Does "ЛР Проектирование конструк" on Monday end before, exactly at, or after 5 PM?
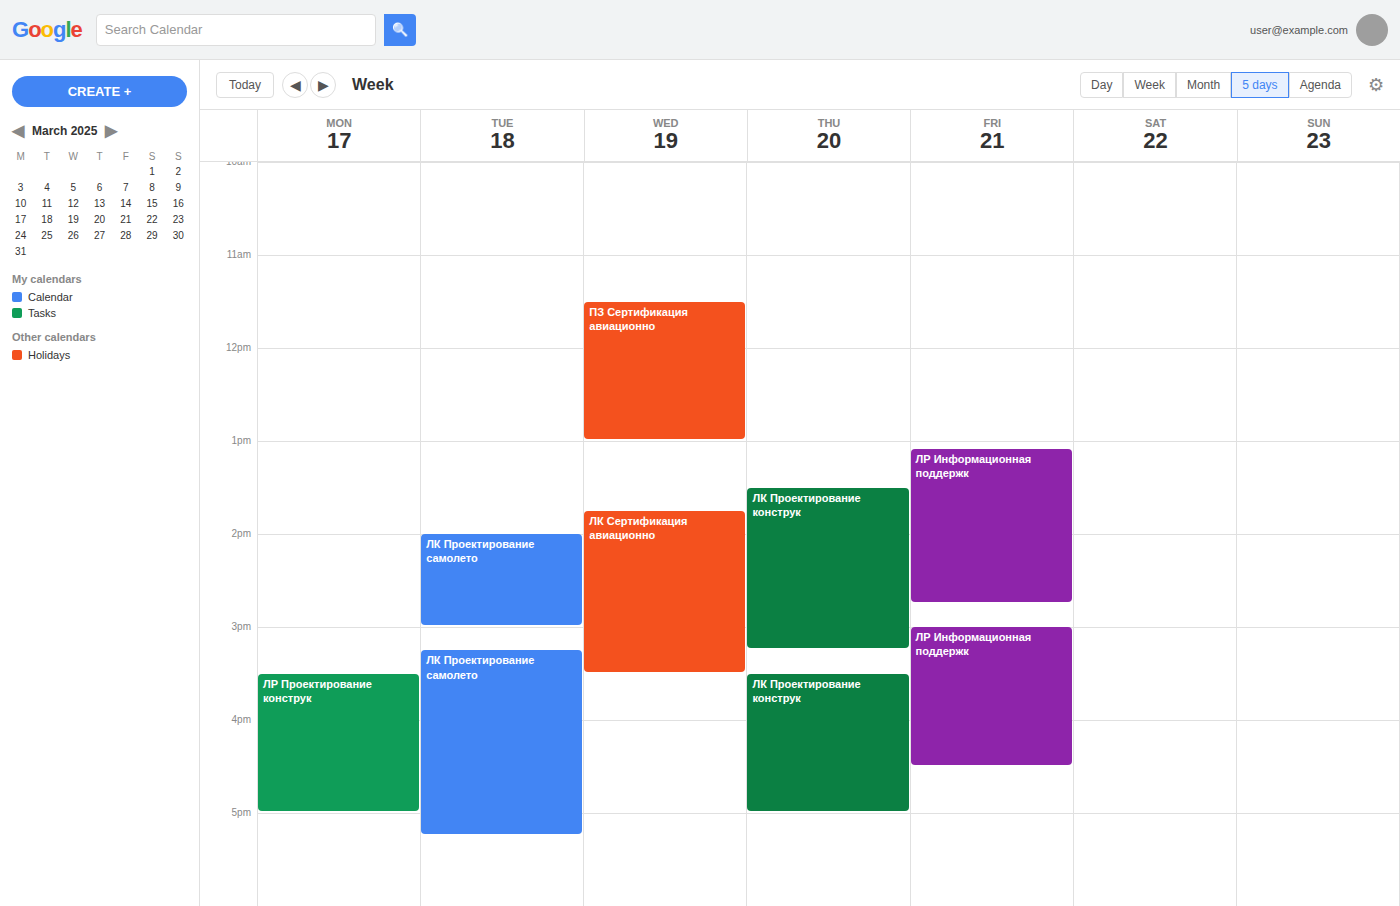
5:00 PM -- exactly at 5 PM, on the 5 PM line.